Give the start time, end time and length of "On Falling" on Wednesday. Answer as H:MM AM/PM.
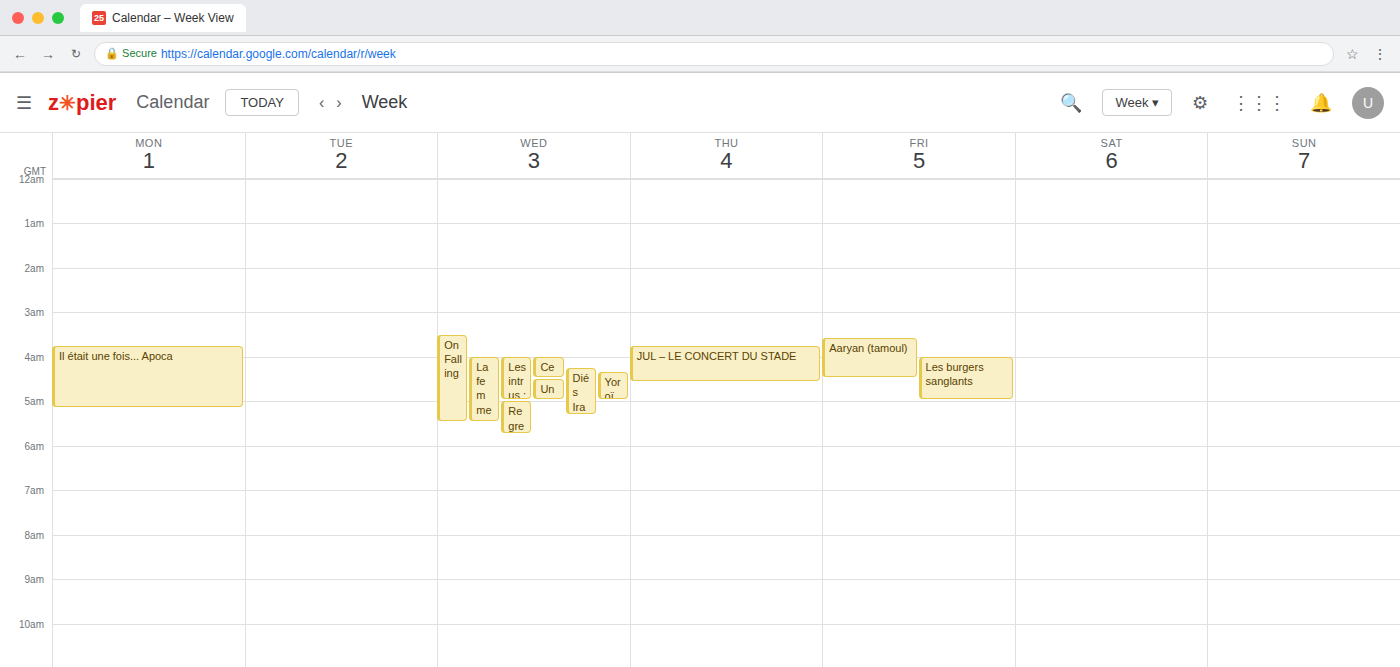
3:30 AM to 5:30 AM, 2 hours